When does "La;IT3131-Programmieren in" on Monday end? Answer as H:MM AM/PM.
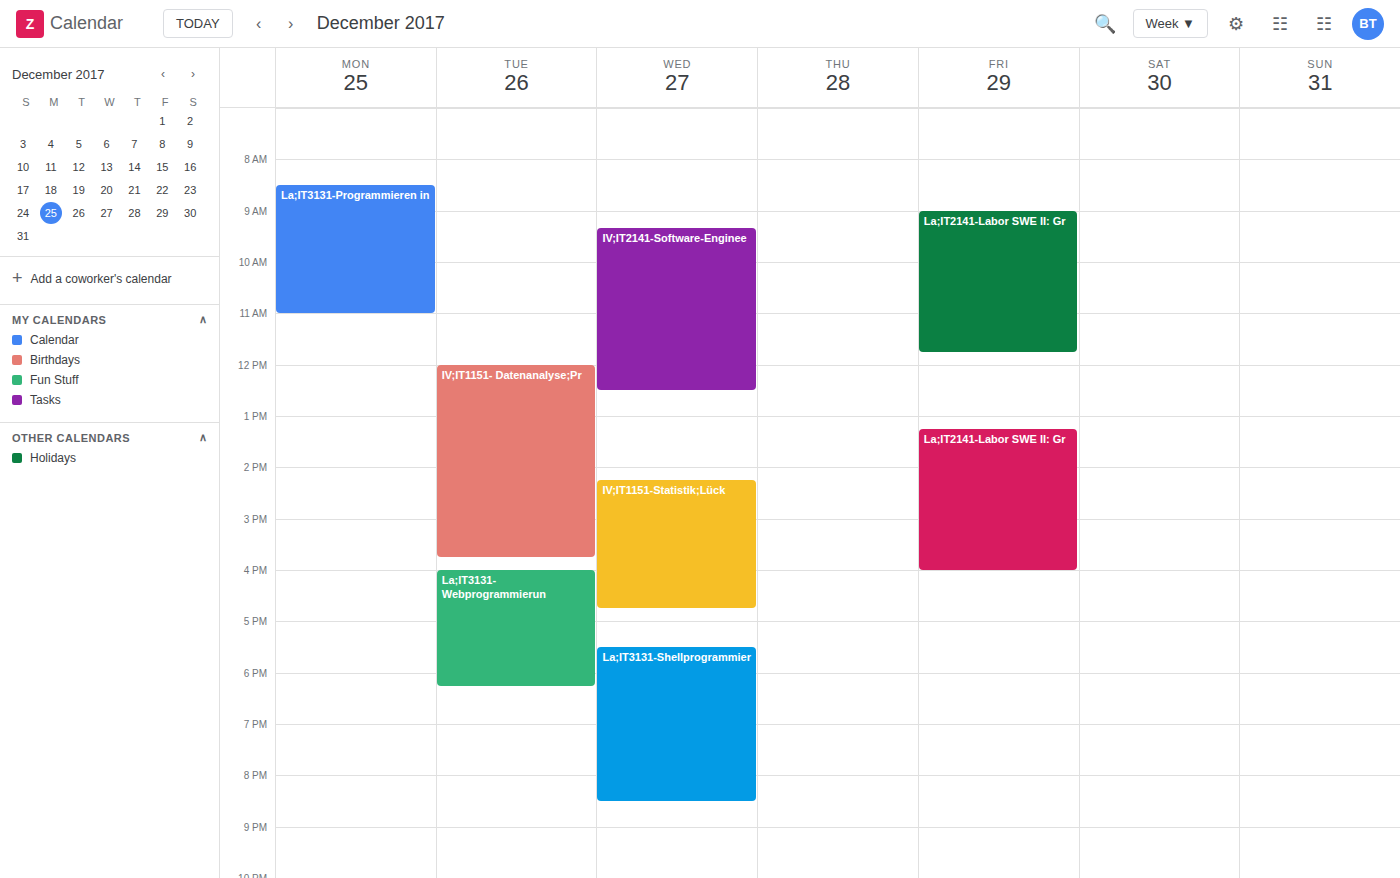
11:00 AM